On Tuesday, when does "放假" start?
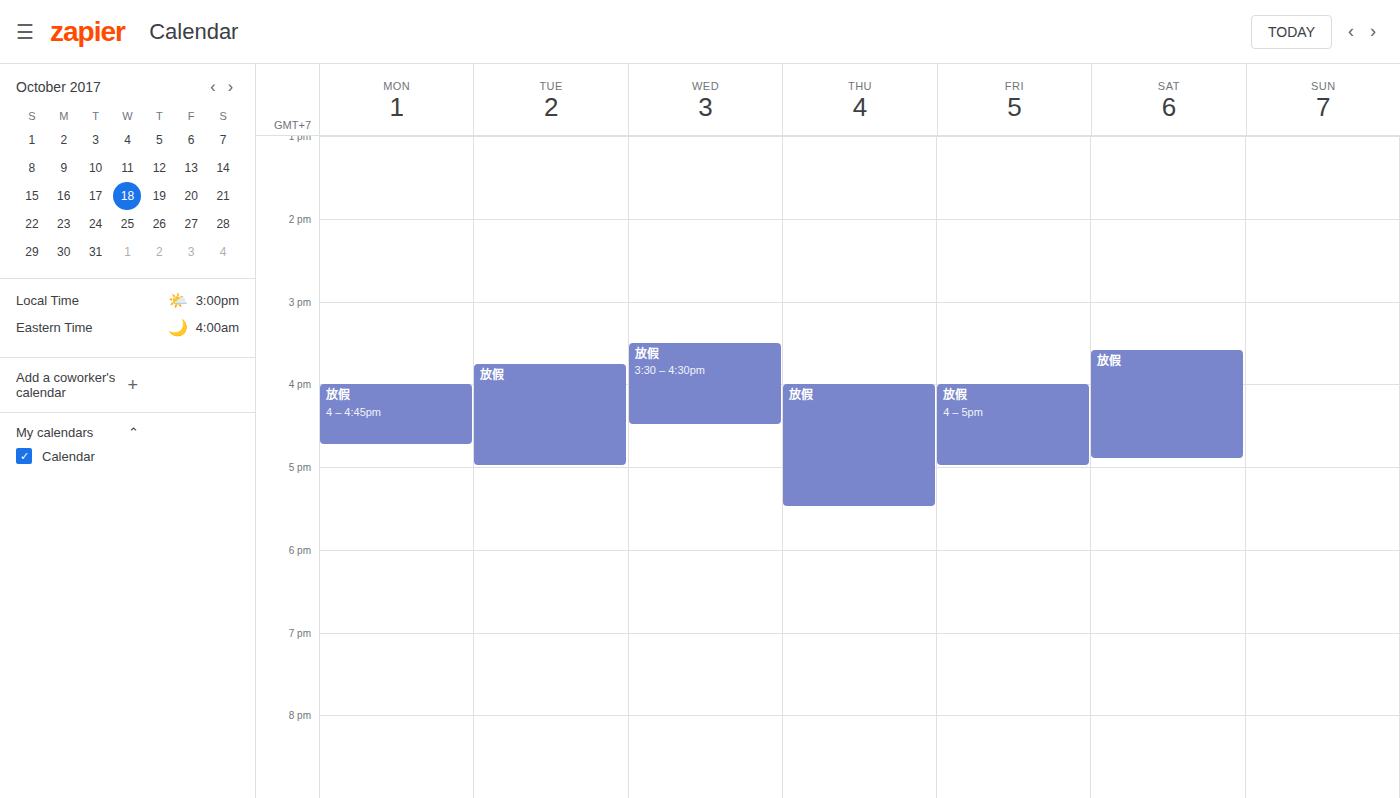
3:45 PM